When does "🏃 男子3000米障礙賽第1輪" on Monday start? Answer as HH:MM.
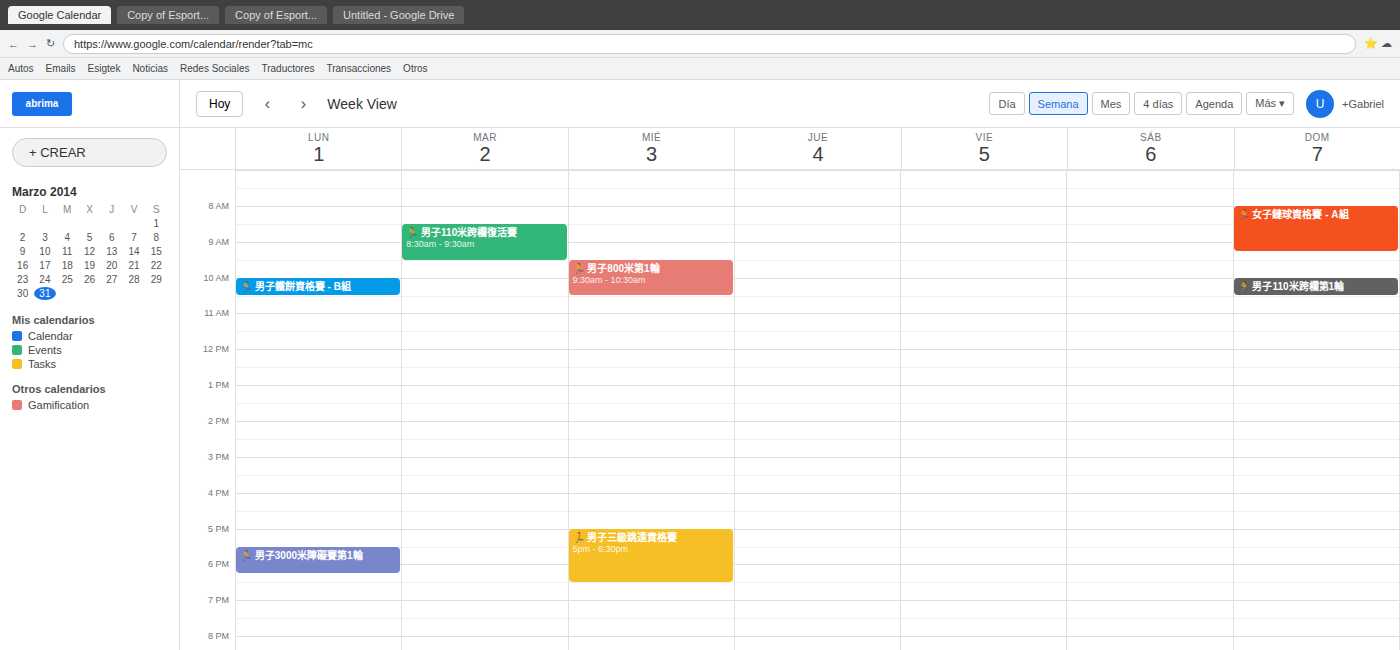
17:30